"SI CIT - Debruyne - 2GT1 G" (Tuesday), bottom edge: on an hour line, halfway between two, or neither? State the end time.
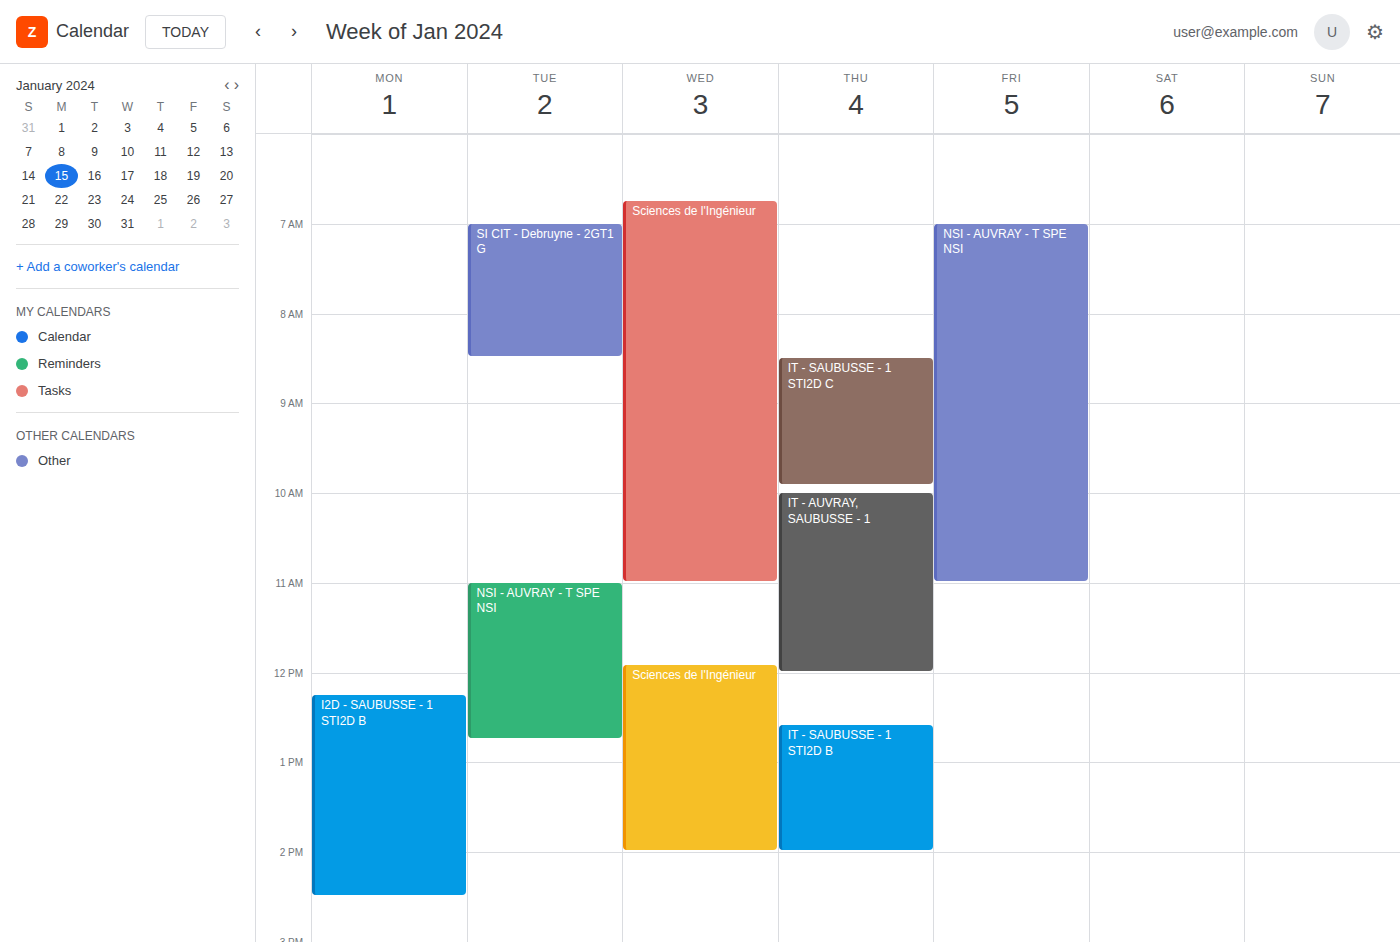
8:30 AM -- halfway between the 8 AM and 9 AM lines.